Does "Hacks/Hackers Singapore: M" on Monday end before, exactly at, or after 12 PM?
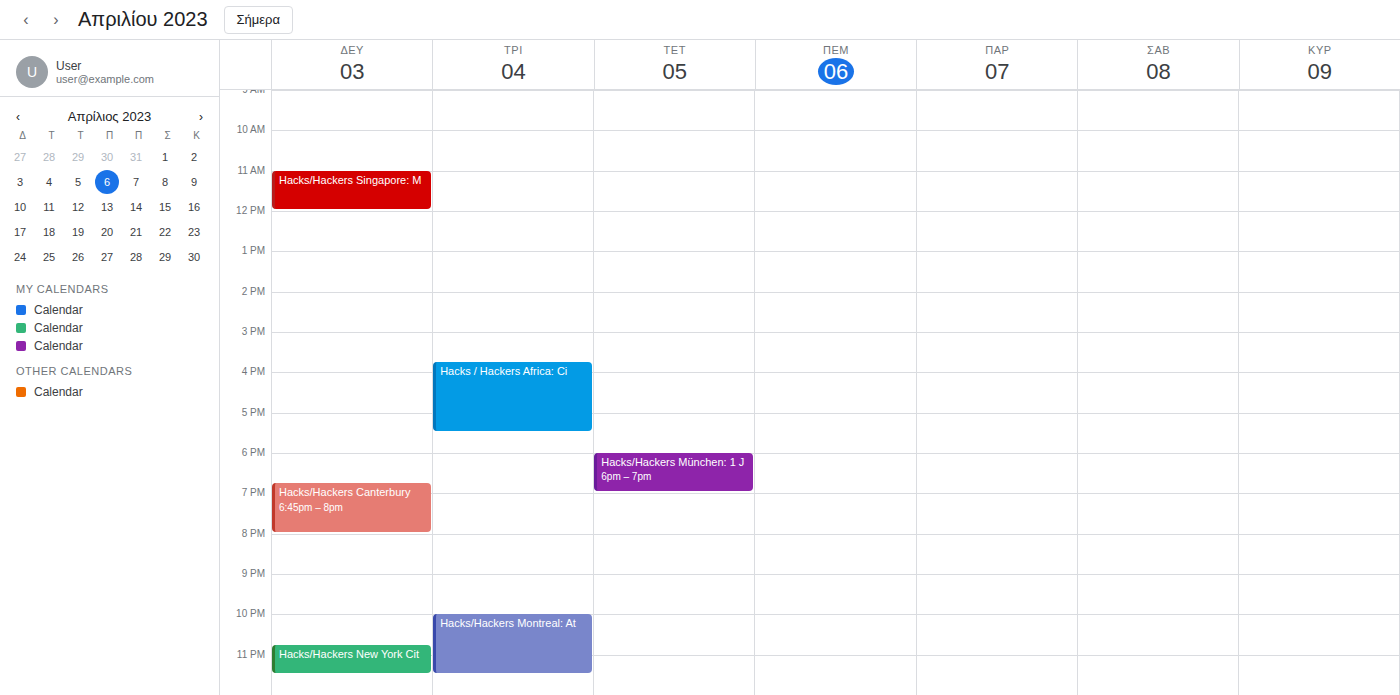
12:00 PM -- exactly at 12 PM, on the 12 PM line.